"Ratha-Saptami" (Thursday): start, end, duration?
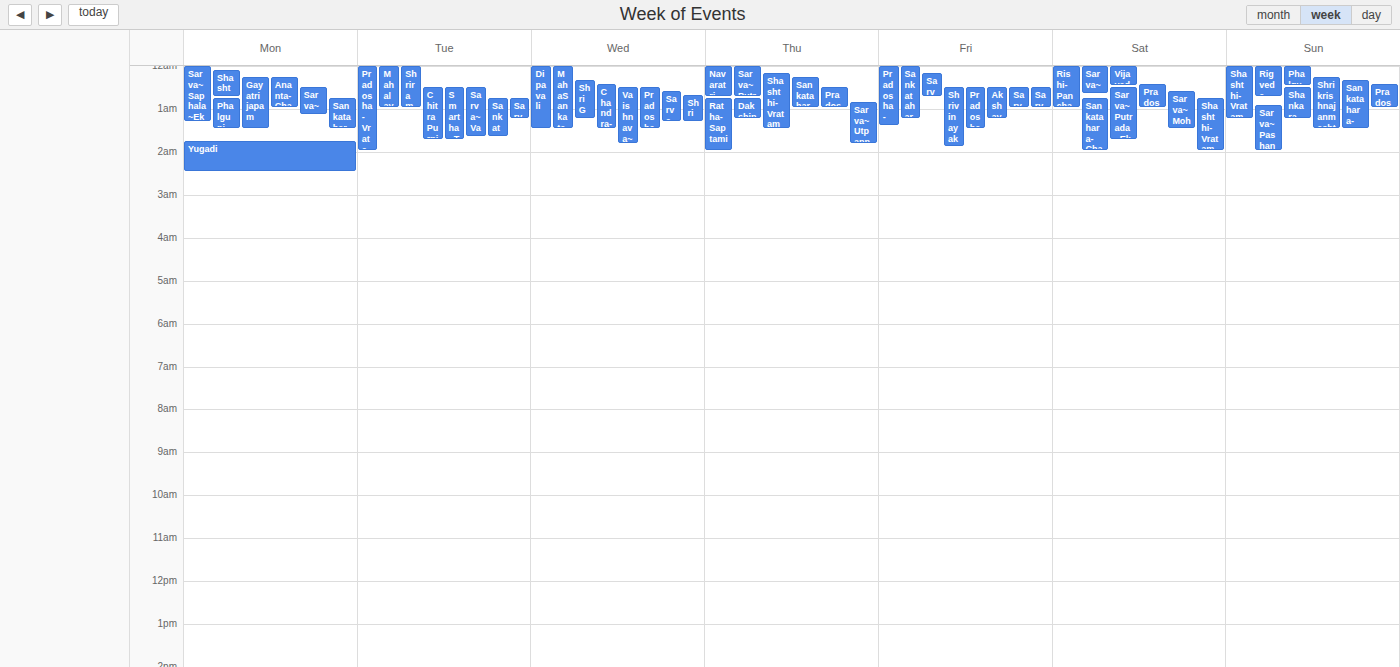
12:45 AM to 2:00 AM, 1 hour 15 minutes